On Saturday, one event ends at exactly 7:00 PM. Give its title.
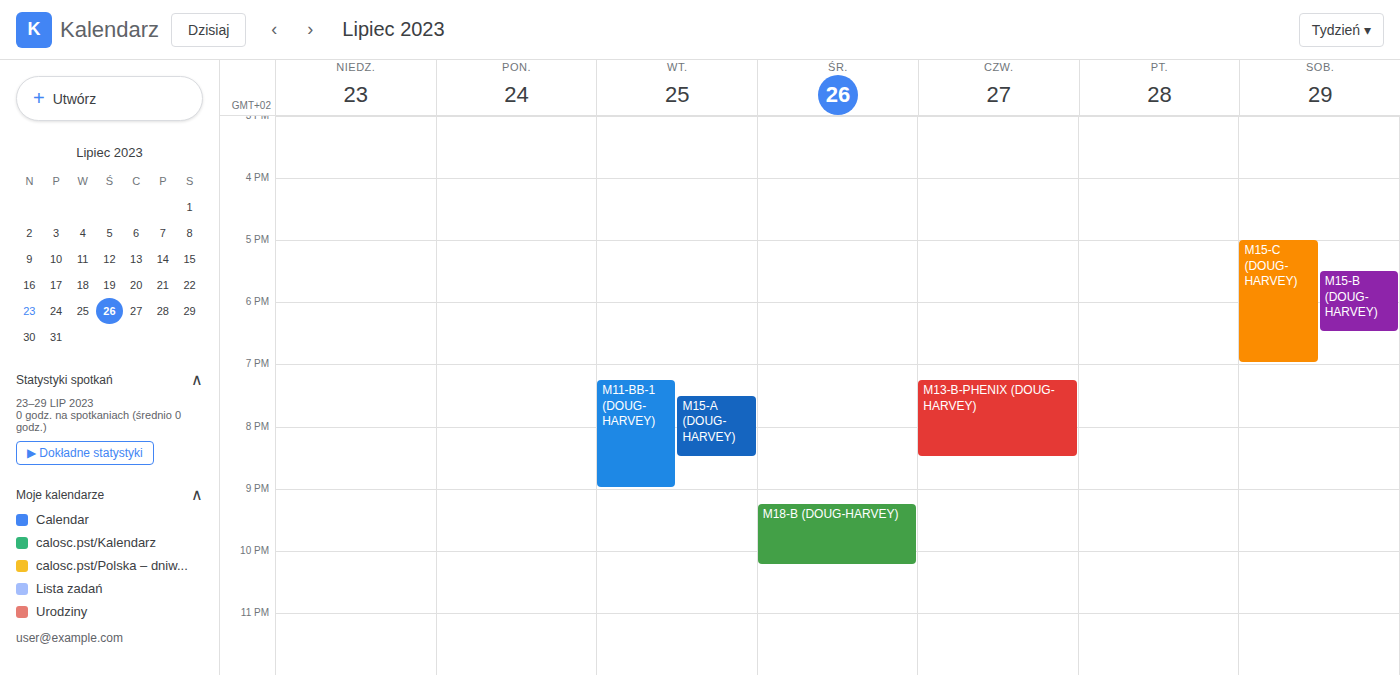
"M15-C (DOUG-HARVEY)"